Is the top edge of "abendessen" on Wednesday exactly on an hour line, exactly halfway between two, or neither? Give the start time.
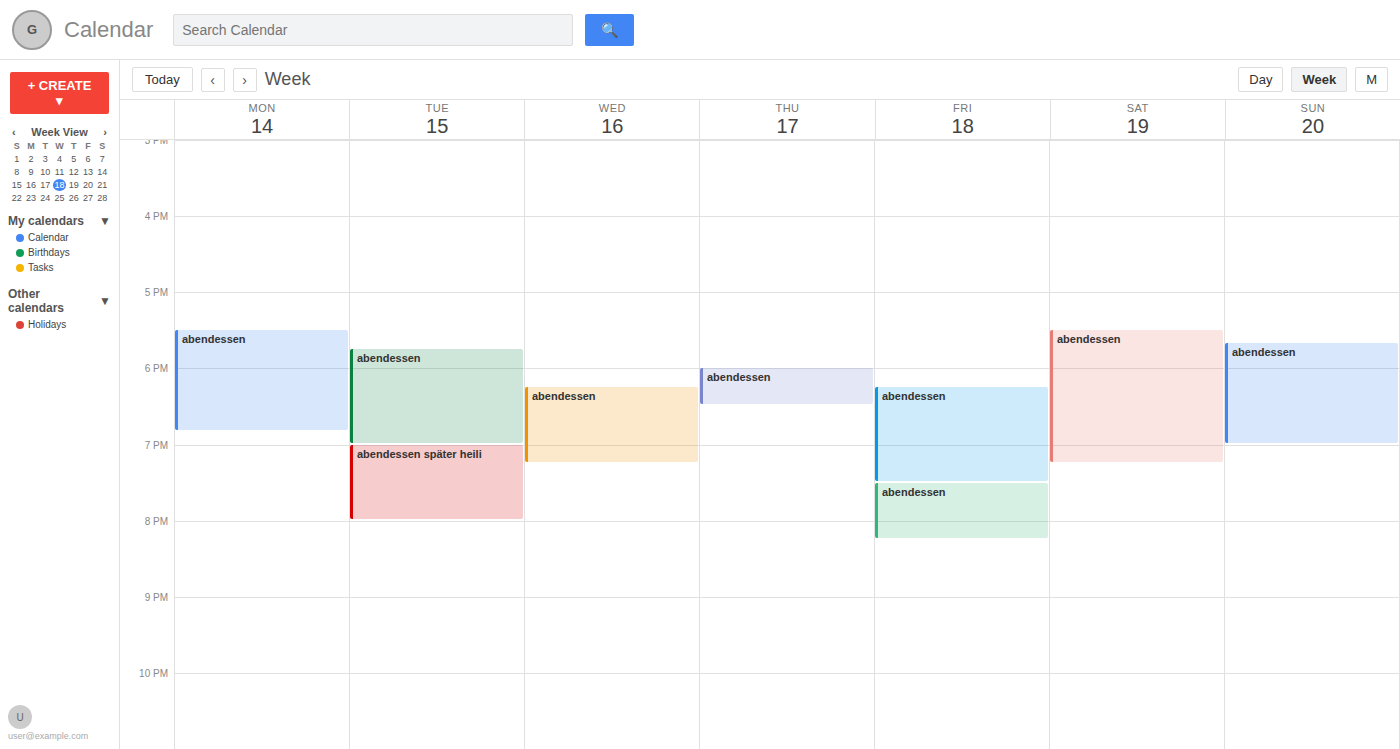
6:15 PM -- neither: a quarter of the way from the 6 PM line to the 7 PM line.